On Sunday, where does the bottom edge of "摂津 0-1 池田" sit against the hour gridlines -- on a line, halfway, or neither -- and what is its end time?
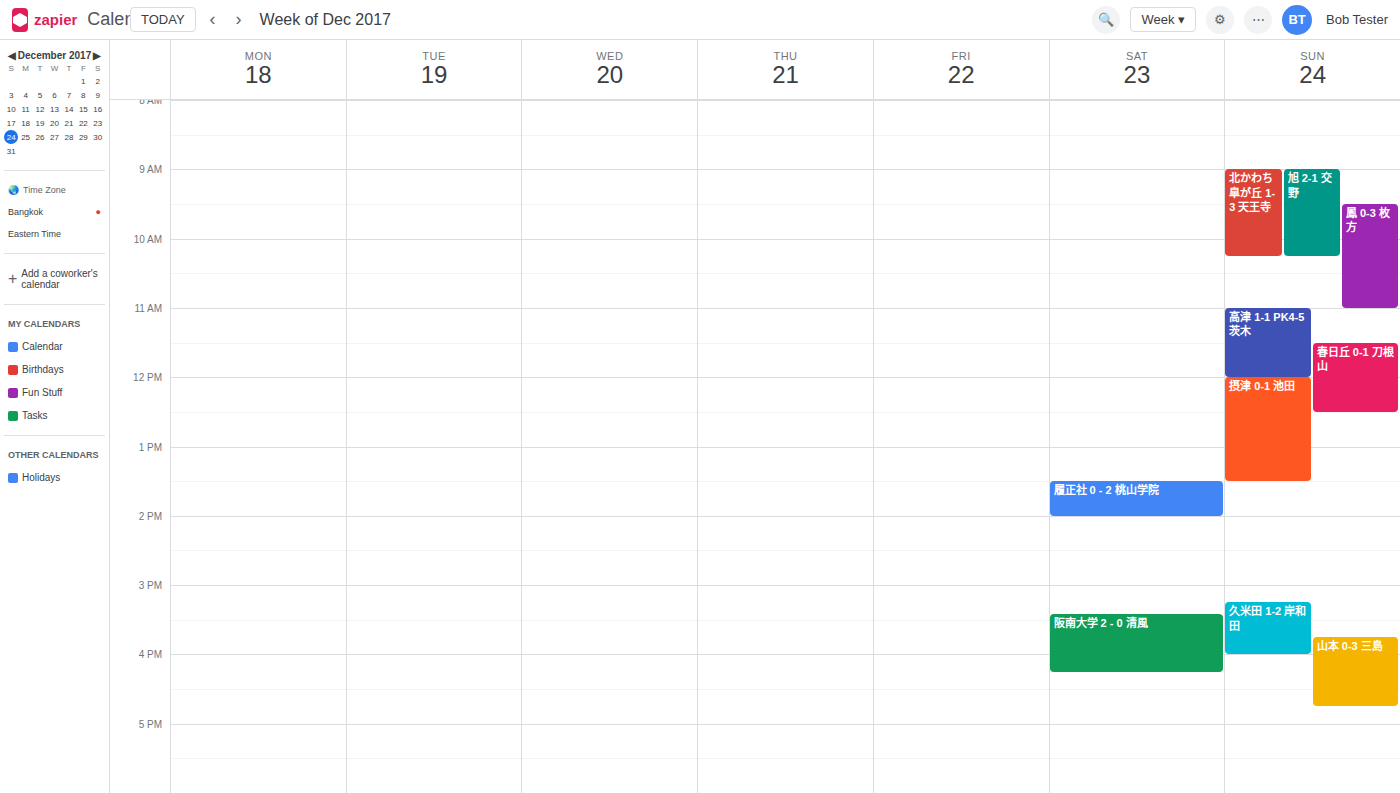
13:30 -- halfway between the 13:00 and 14:00 lines.